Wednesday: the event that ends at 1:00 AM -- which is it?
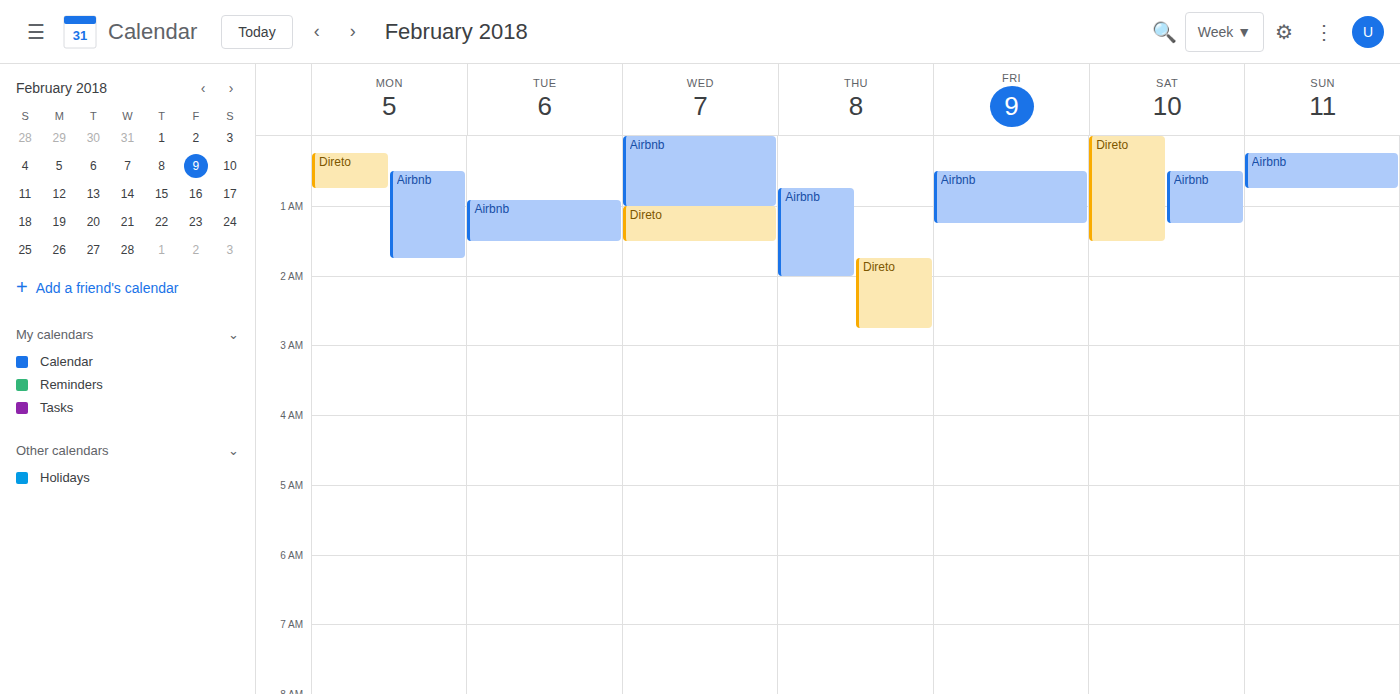
"Airbnb"